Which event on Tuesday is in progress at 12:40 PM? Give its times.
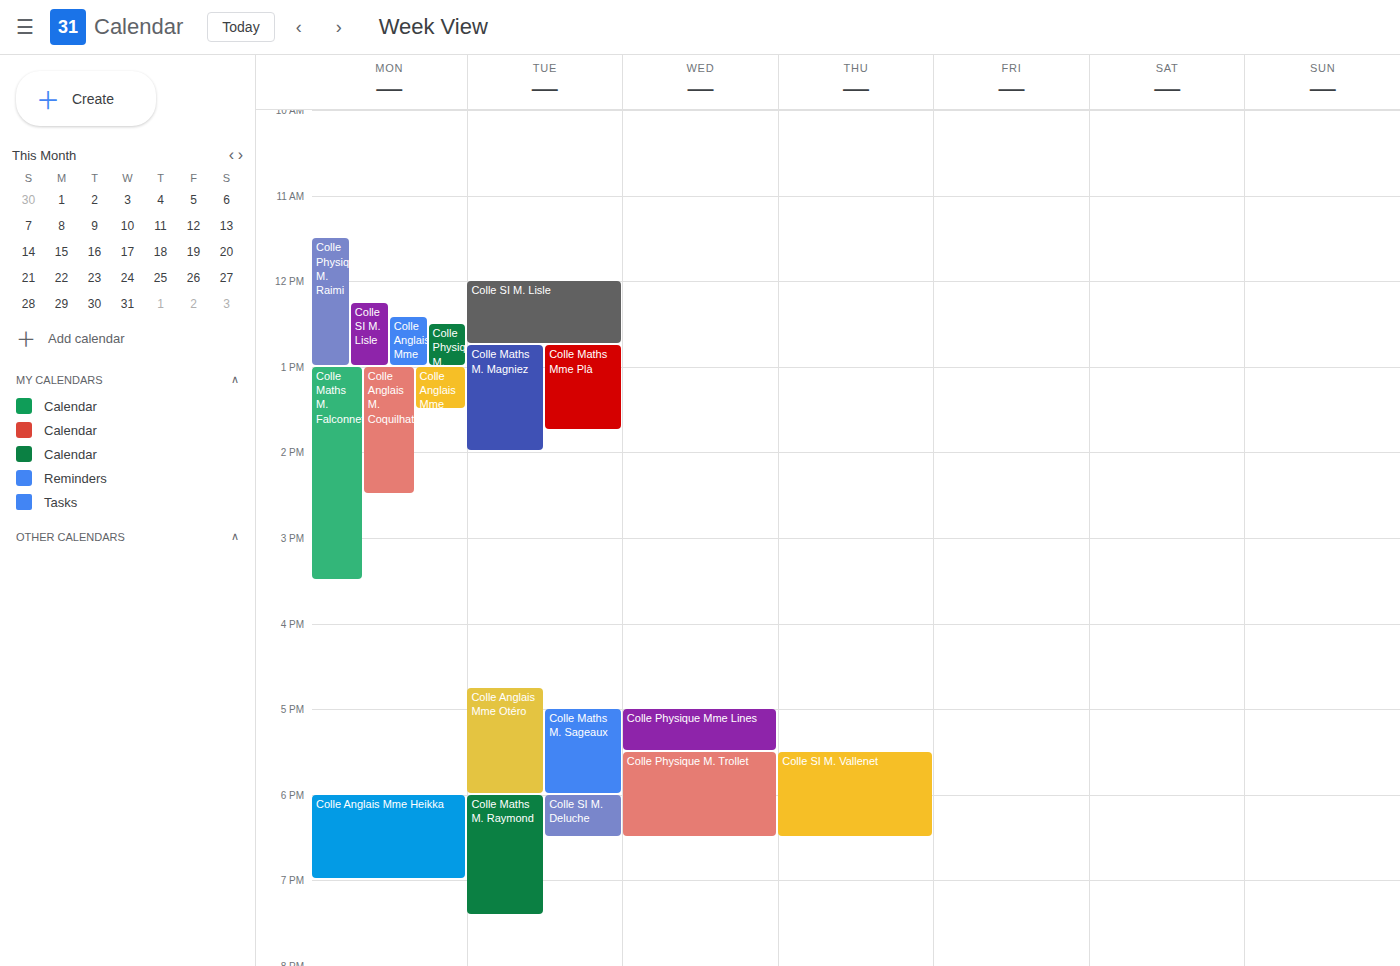
"Colle SI M. Lisle", 12:00 PM to 12:45 PM